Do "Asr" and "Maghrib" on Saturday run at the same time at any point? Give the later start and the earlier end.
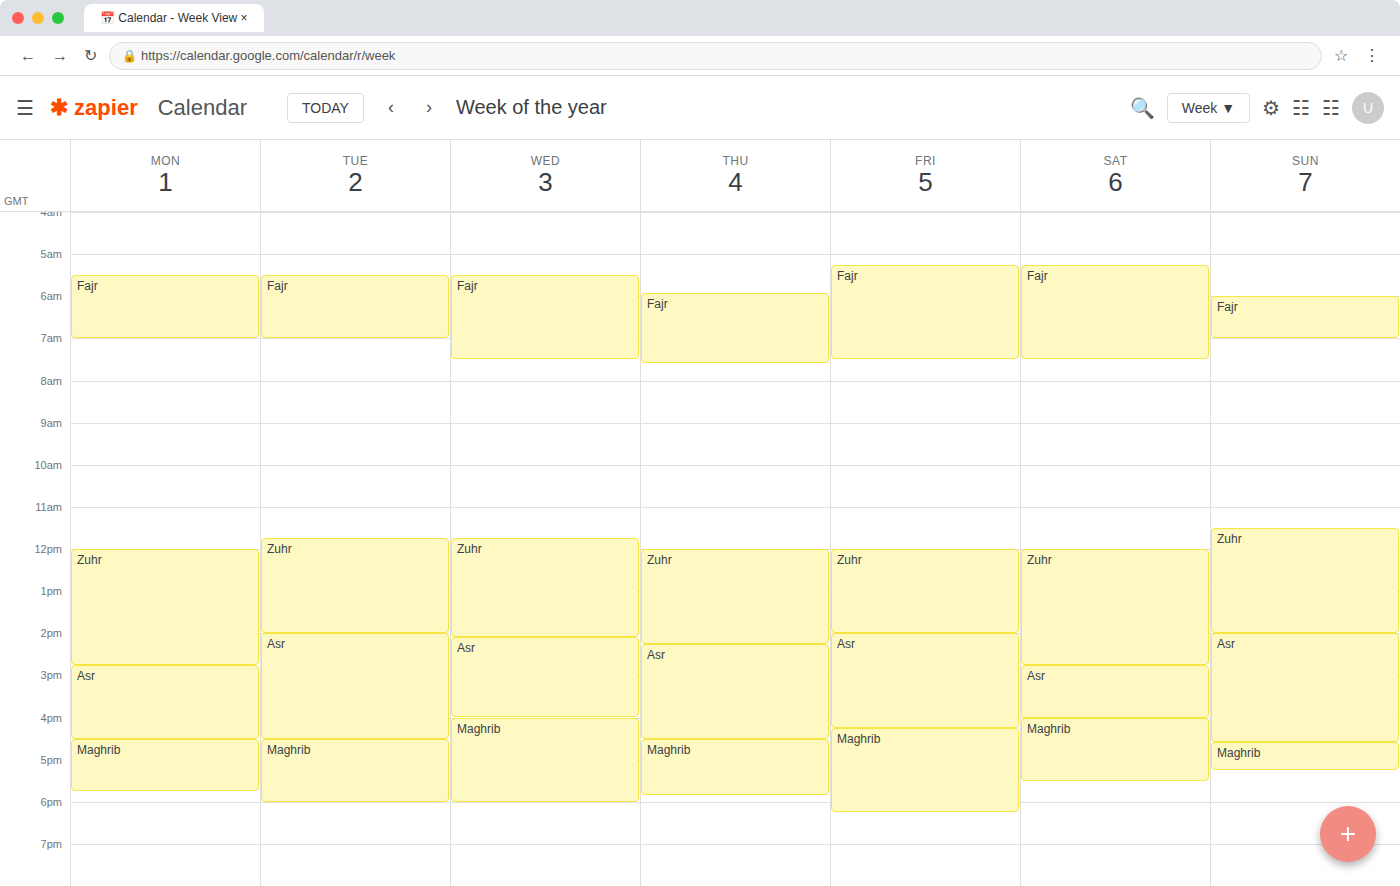
"Asr" ends at 4:00 PM, exactly when "Maghrib" starts -- they touch but do not overlap.